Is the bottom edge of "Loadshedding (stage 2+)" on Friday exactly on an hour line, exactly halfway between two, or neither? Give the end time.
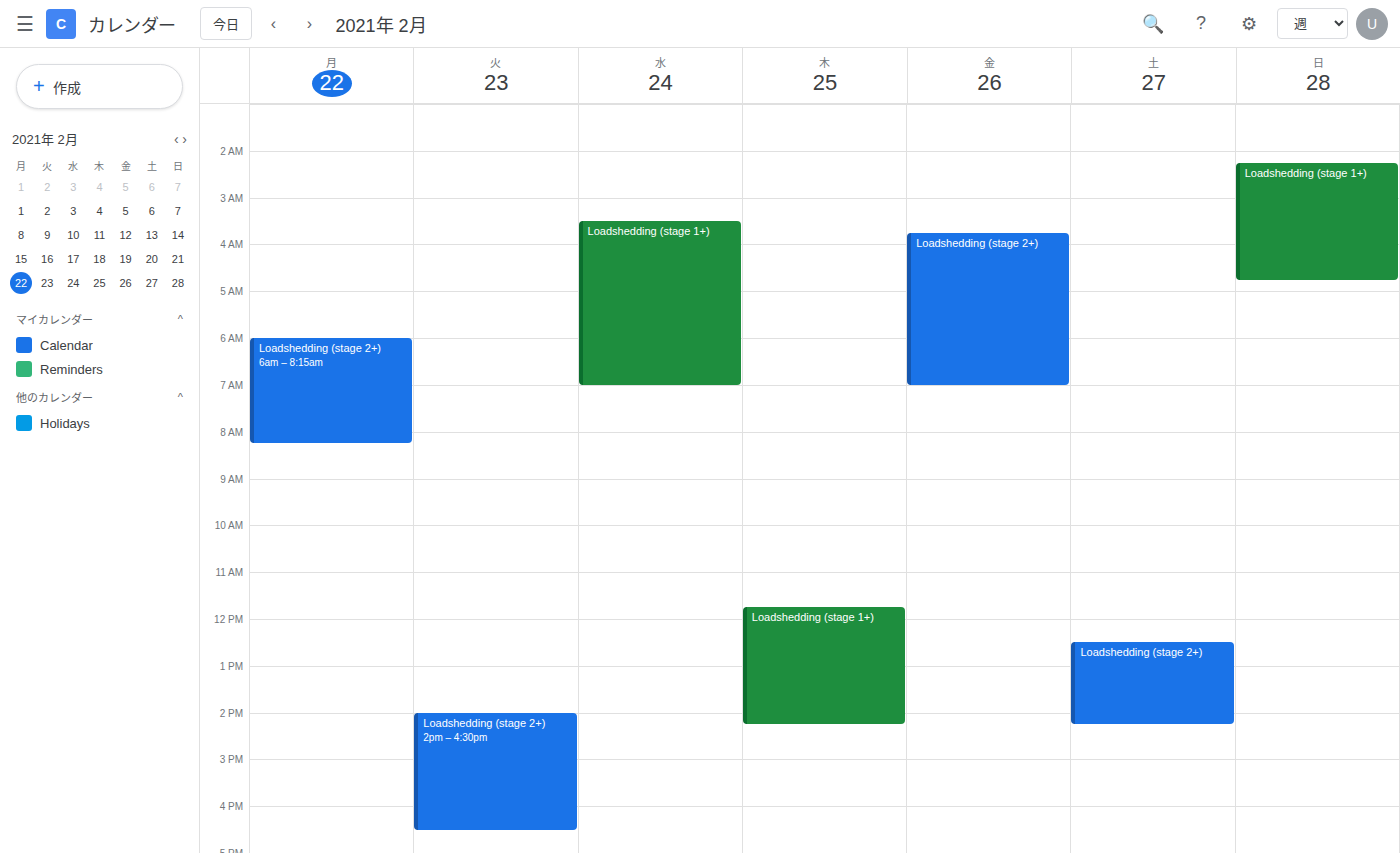
07:00 -- exactly on the 07:00 line.